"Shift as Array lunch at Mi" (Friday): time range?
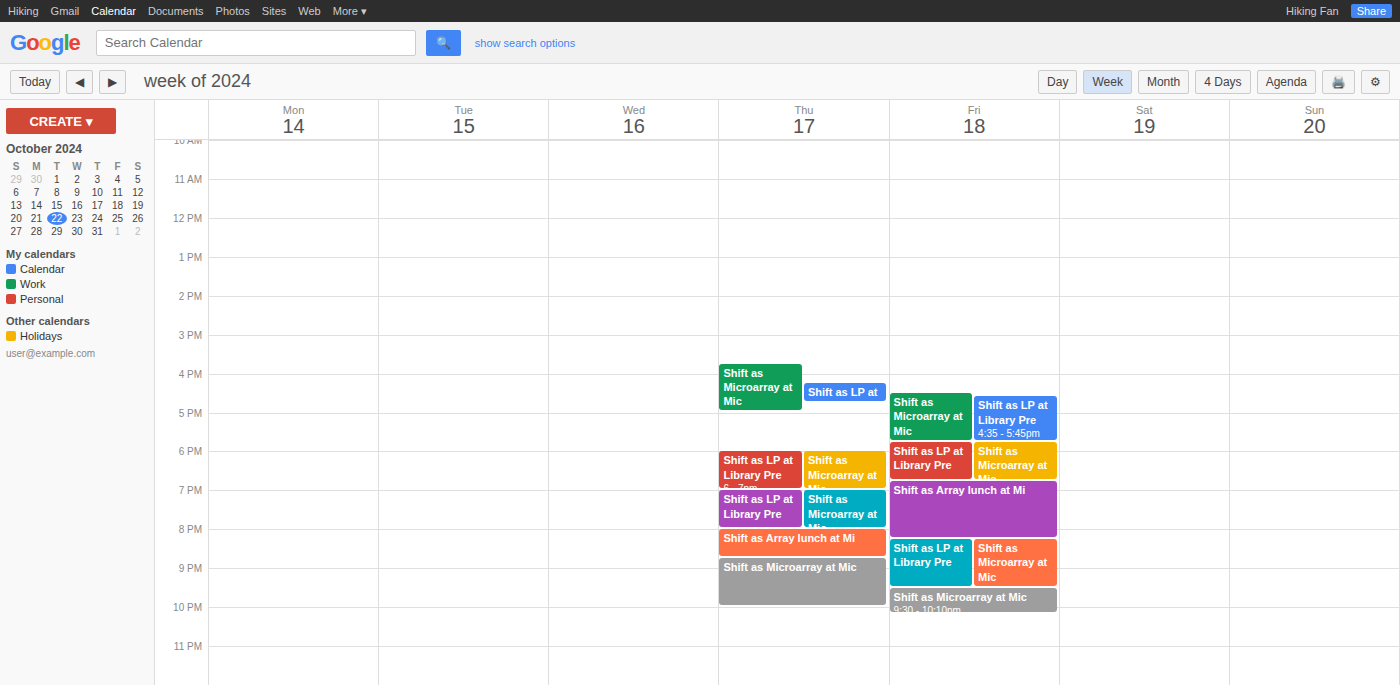
6:45 PM to 8:15 PM